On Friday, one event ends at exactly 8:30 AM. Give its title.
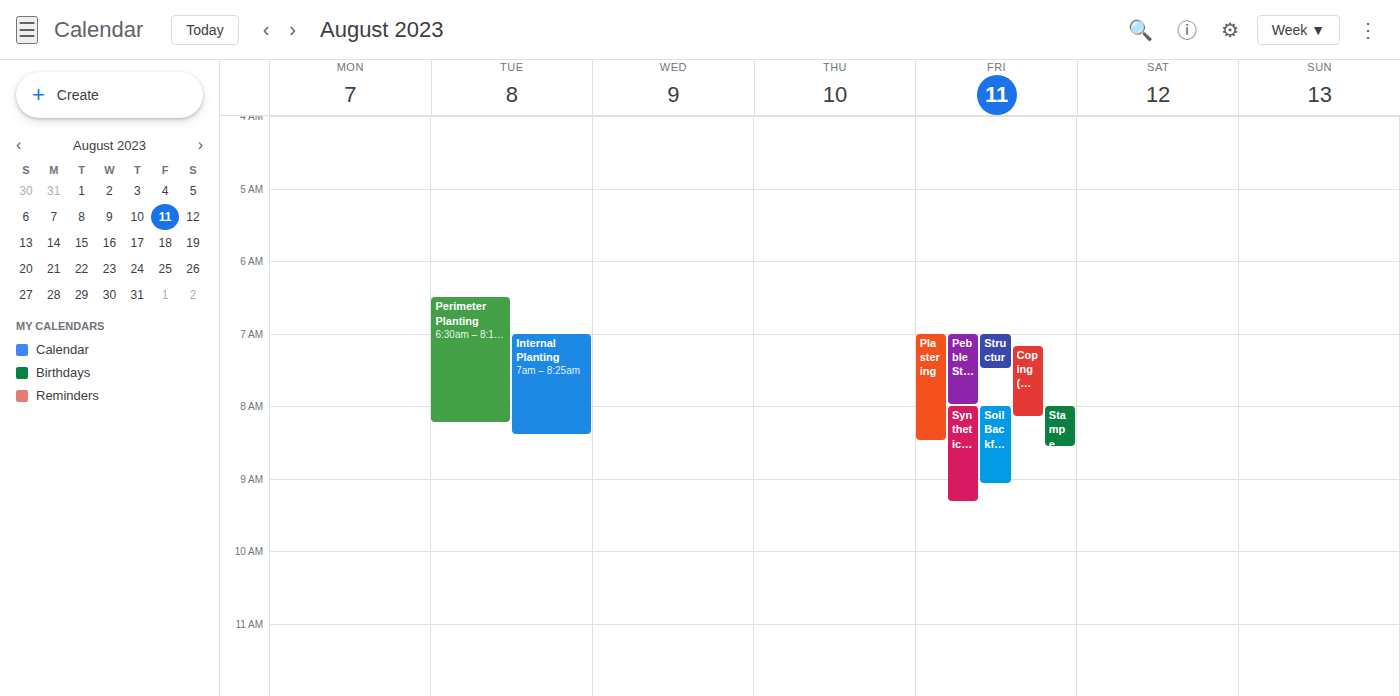
"Plastering"